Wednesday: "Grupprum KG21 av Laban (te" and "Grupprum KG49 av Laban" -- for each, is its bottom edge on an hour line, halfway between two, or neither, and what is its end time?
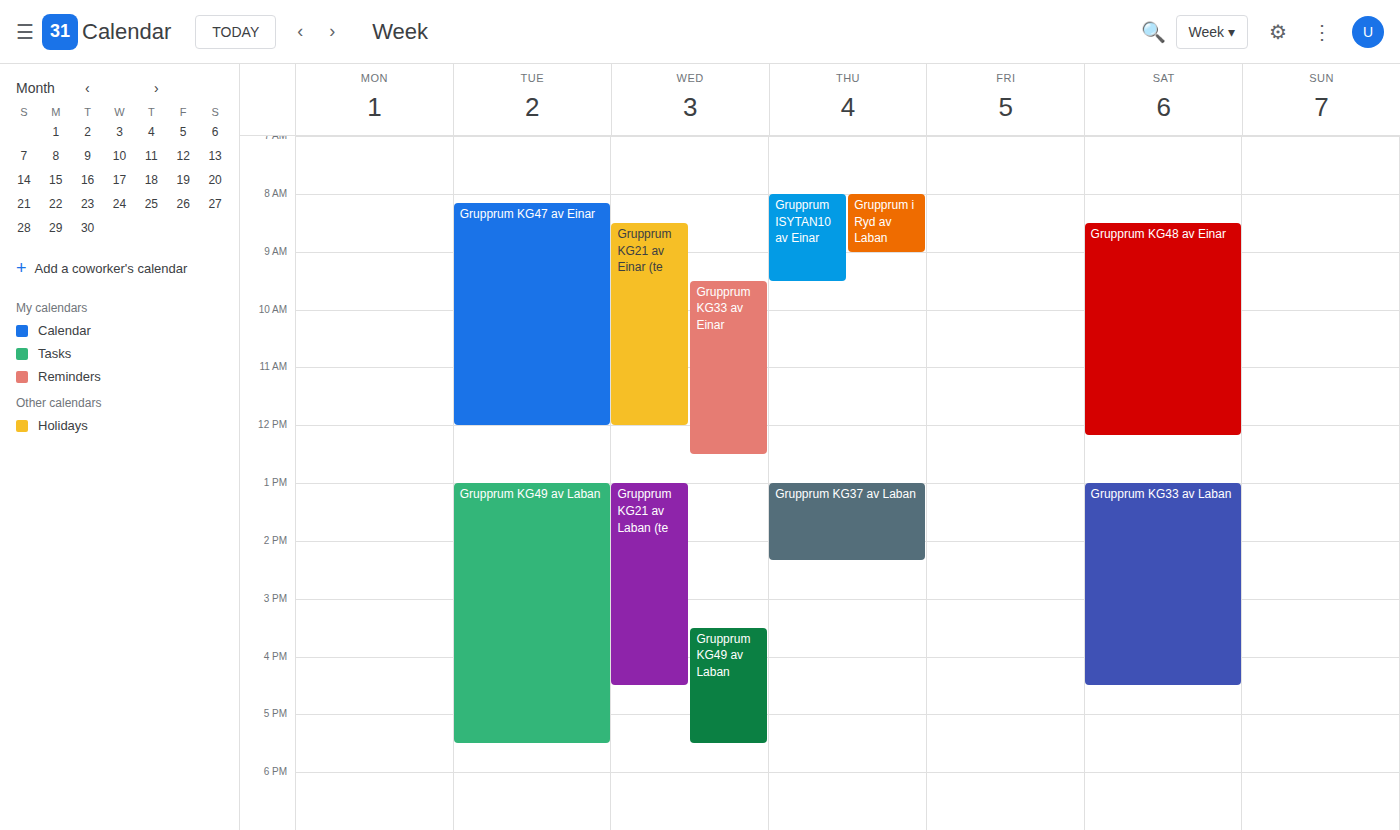
"Grupprum KG21 av Laban (te": 4:30 PM, halfway between the 4 PM and 5 PM lines. "Grupprum KG49 av Laban": 5:30 PM, halfway between the 5 PM and 6 PM lines.